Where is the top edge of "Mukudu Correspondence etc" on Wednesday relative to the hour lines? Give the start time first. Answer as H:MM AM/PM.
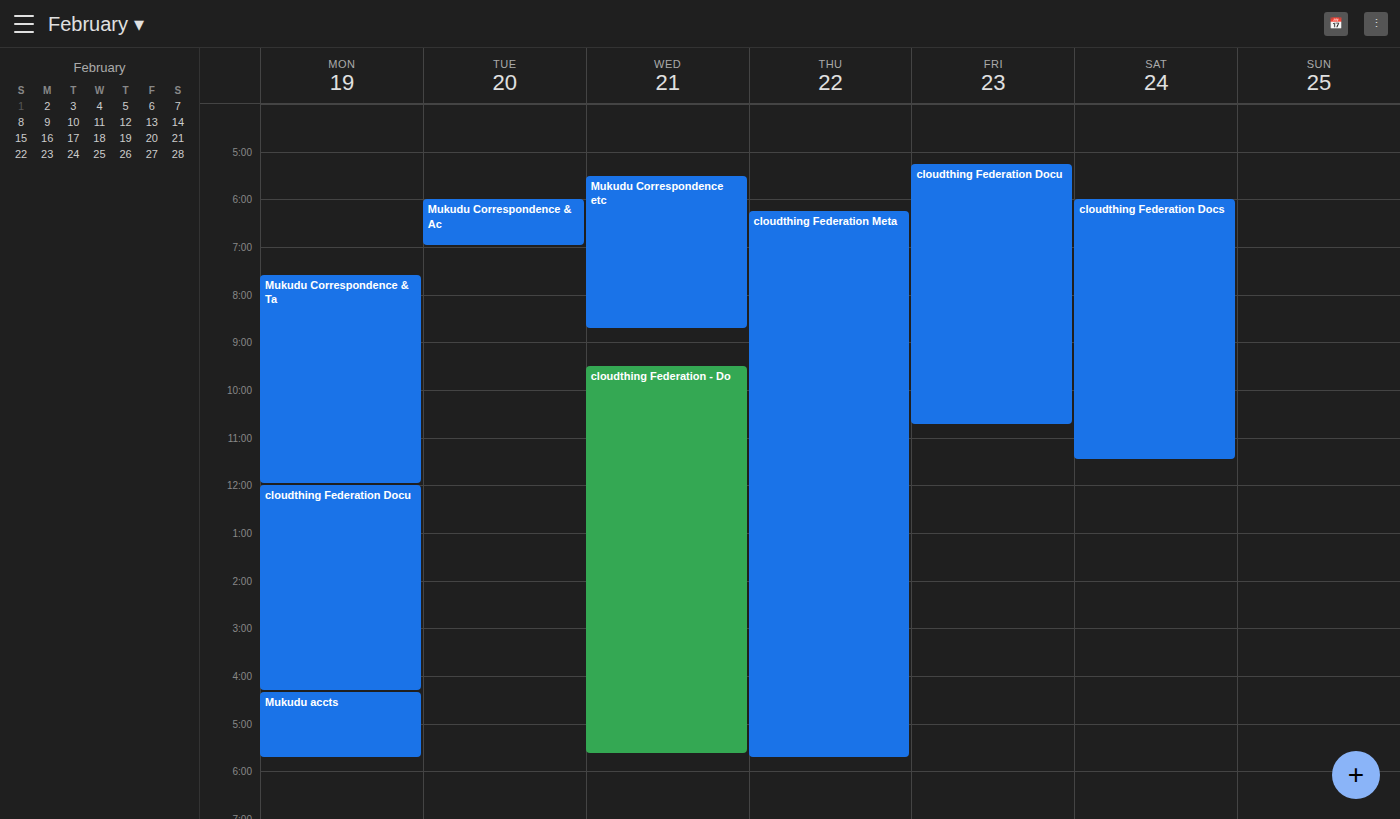
5:30 AM -- halfway between the 5 AM and 6 AM lines.